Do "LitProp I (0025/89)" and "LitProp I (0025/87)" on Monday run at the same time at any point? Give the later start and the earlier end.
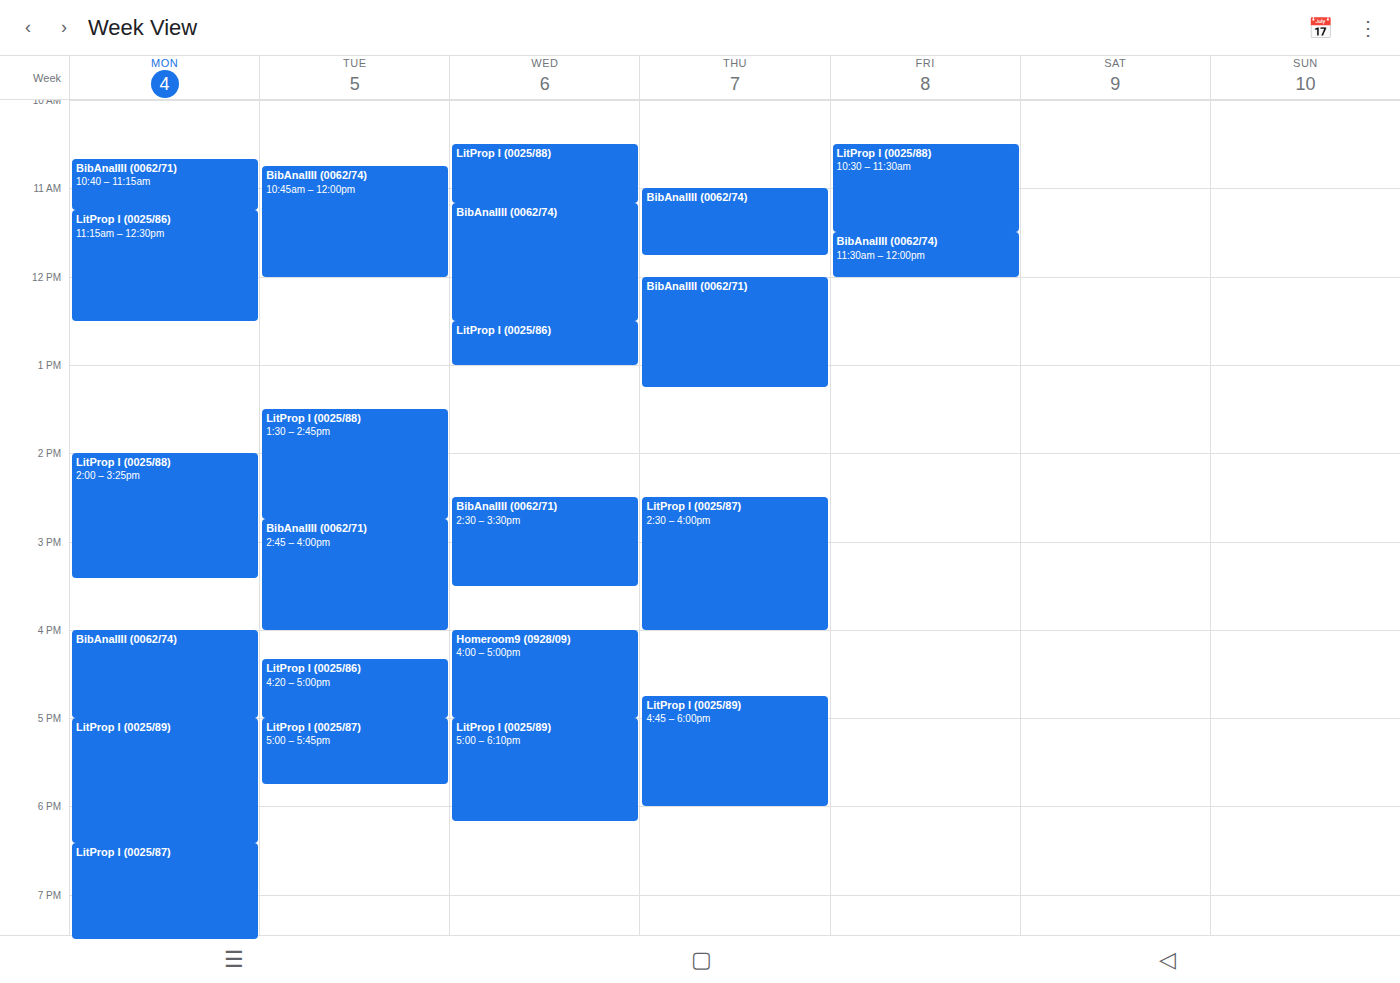
"LitProp I (0025/89)" ends at 6:25 PM, exactly when "LitProp I (0025/87)" starts -- they touch but do not overlap.